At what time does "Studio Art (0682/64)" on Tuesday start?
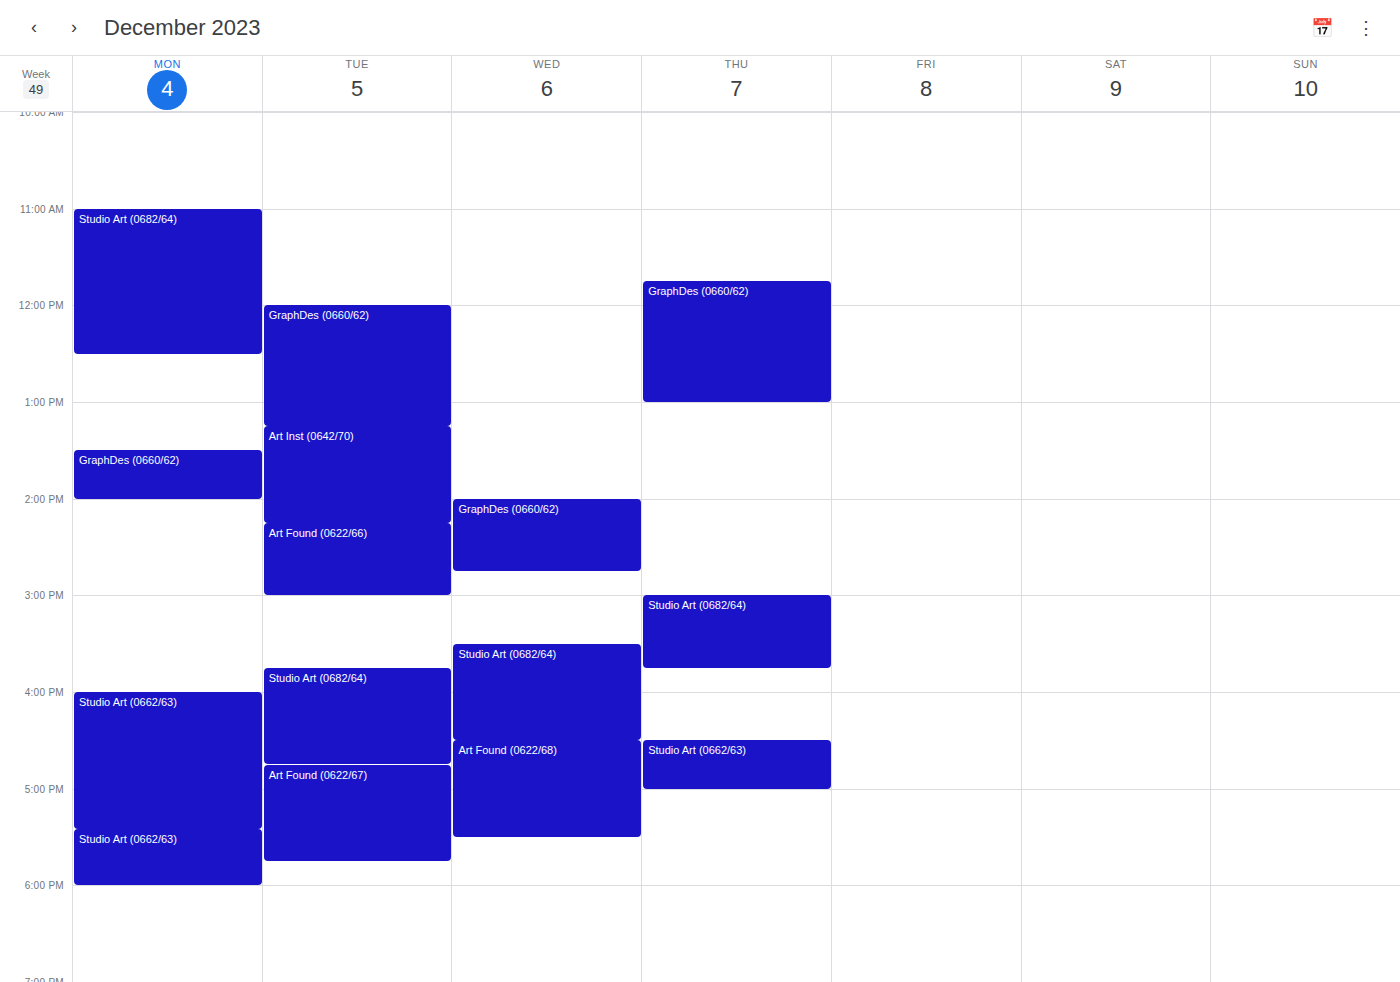
3:45 PM